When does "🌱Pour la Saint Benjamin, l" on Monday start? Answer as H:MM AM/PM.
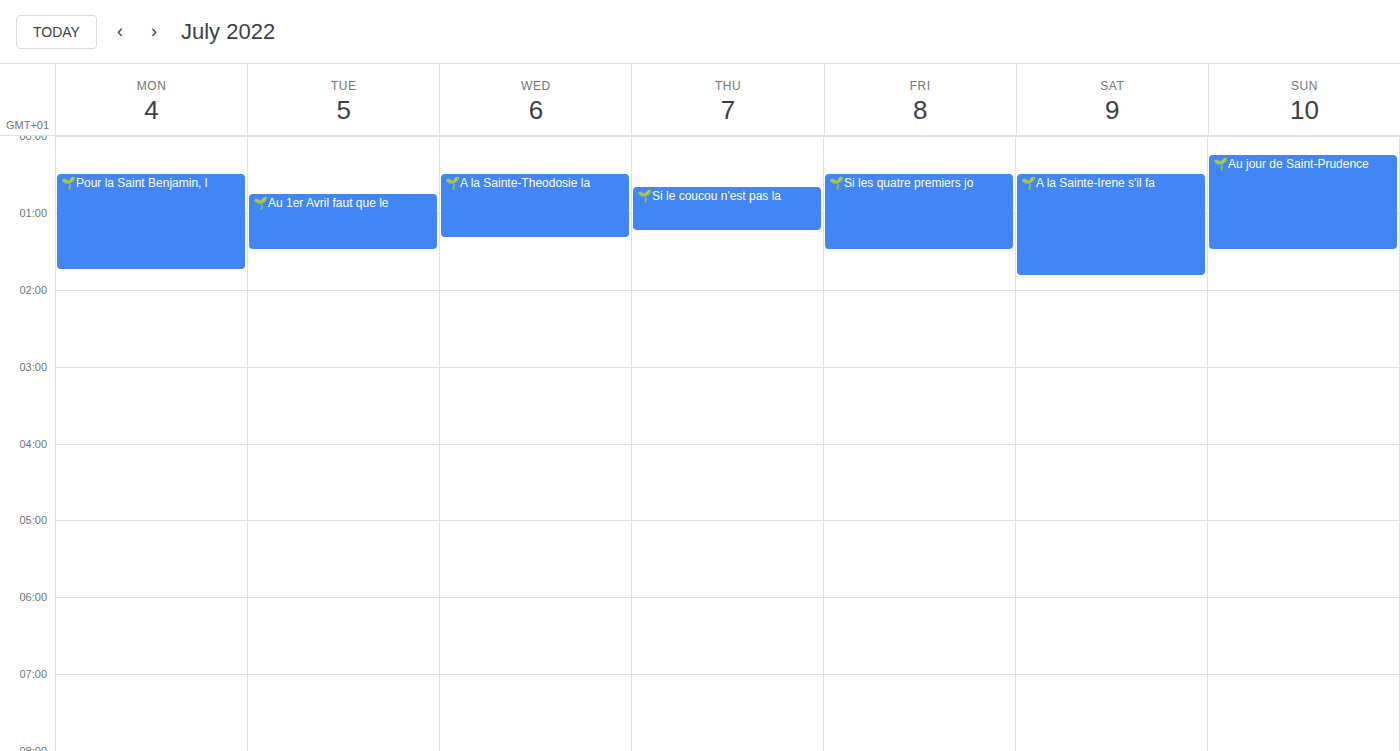
12:30 AM